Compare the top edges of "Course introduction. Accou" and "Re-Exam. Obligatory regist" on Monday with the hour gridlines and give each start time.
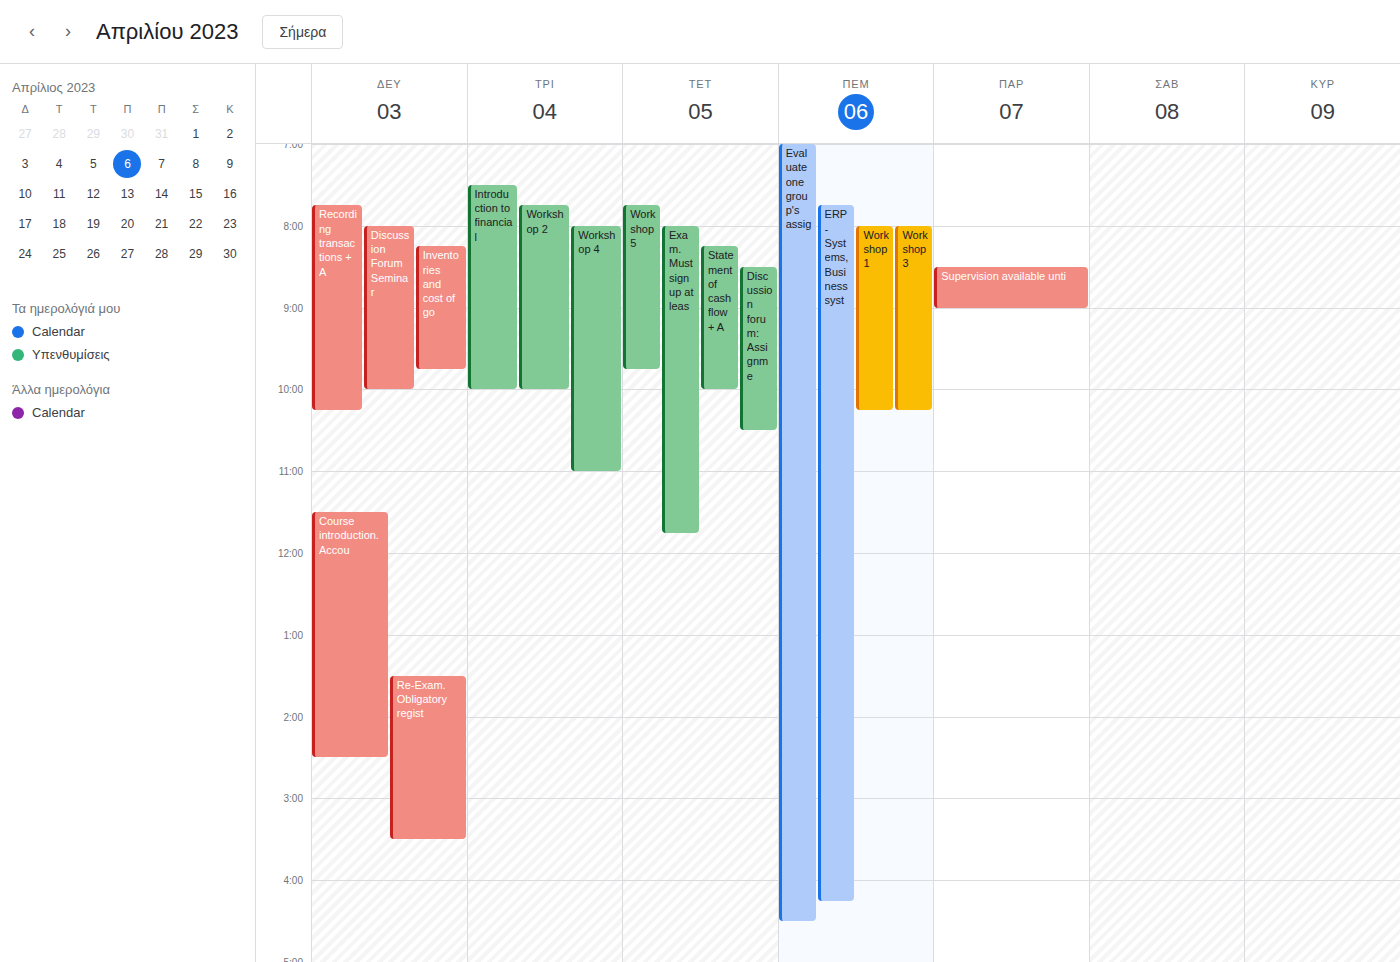
"Course introduction. Accou": 11:30, halfway between the 11:00 and 12:00 lines. "Re-Exam. Obligatory regist": 13:30, halfway between the 13:00 and 14:00 lines.